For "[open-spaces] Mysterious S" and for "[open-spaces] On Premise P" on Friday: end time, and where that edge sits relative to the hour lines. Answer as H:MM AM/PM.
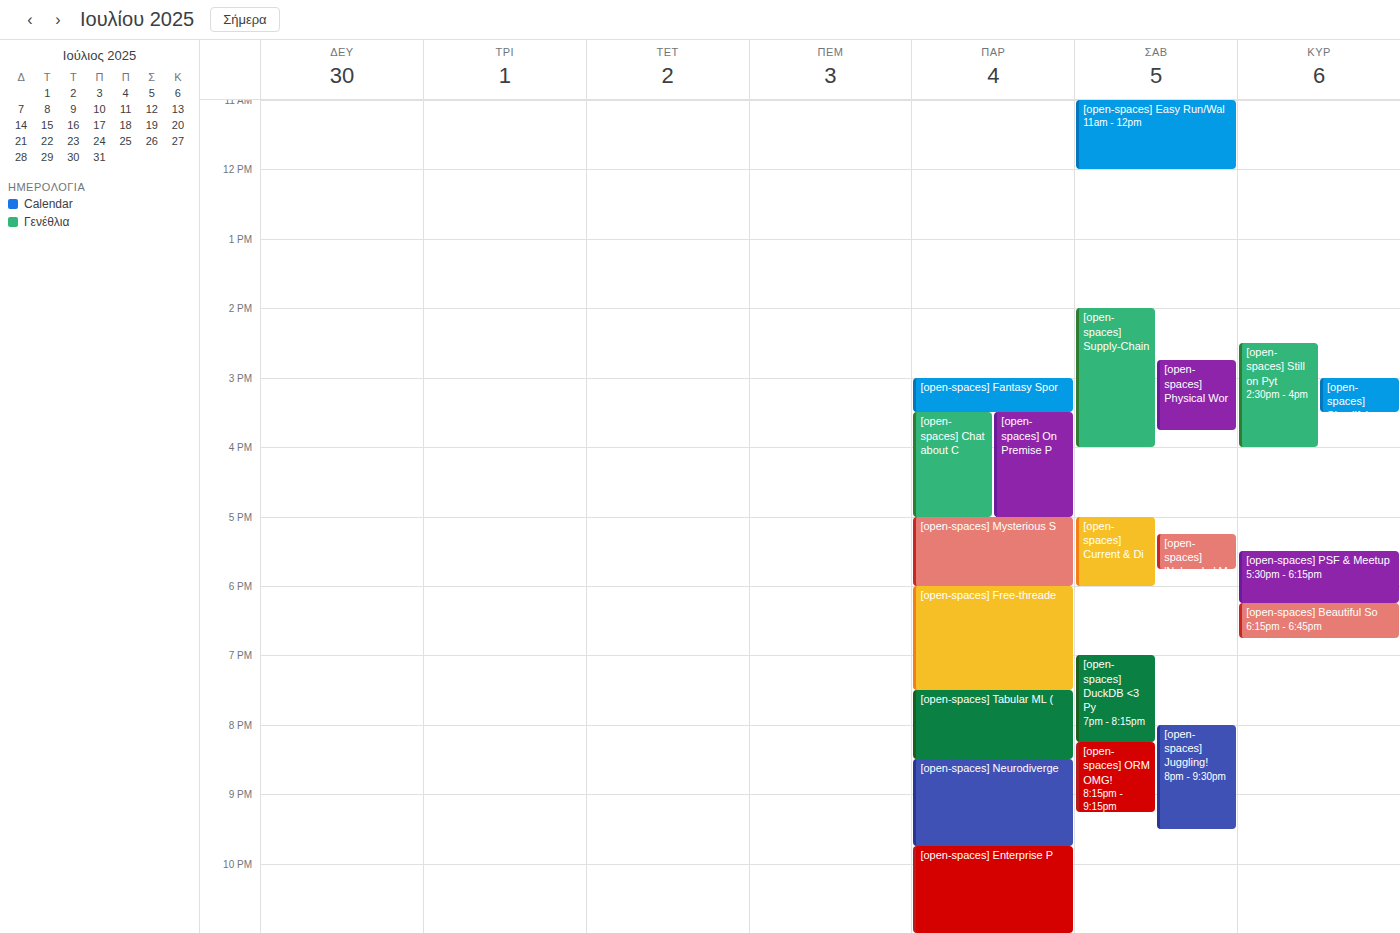
"[open-spaces] Mysterious S": 6:00 PM, exactly on the 6 PM line. "[open-spaces] On Premise P": 5:00 PM, exactly on the 5 PM line.